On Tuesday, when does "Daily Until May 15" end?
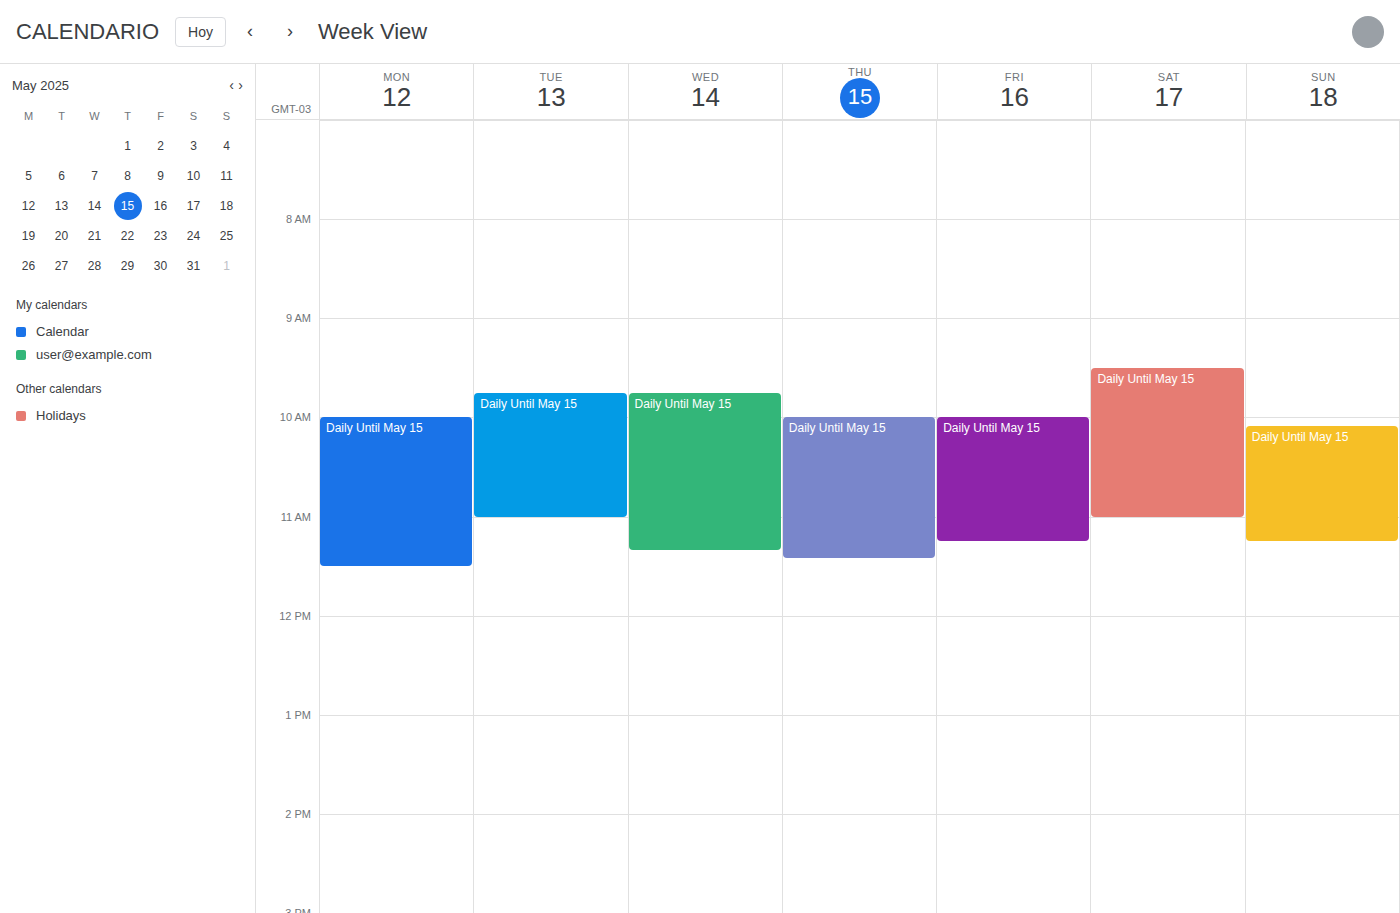
11:00